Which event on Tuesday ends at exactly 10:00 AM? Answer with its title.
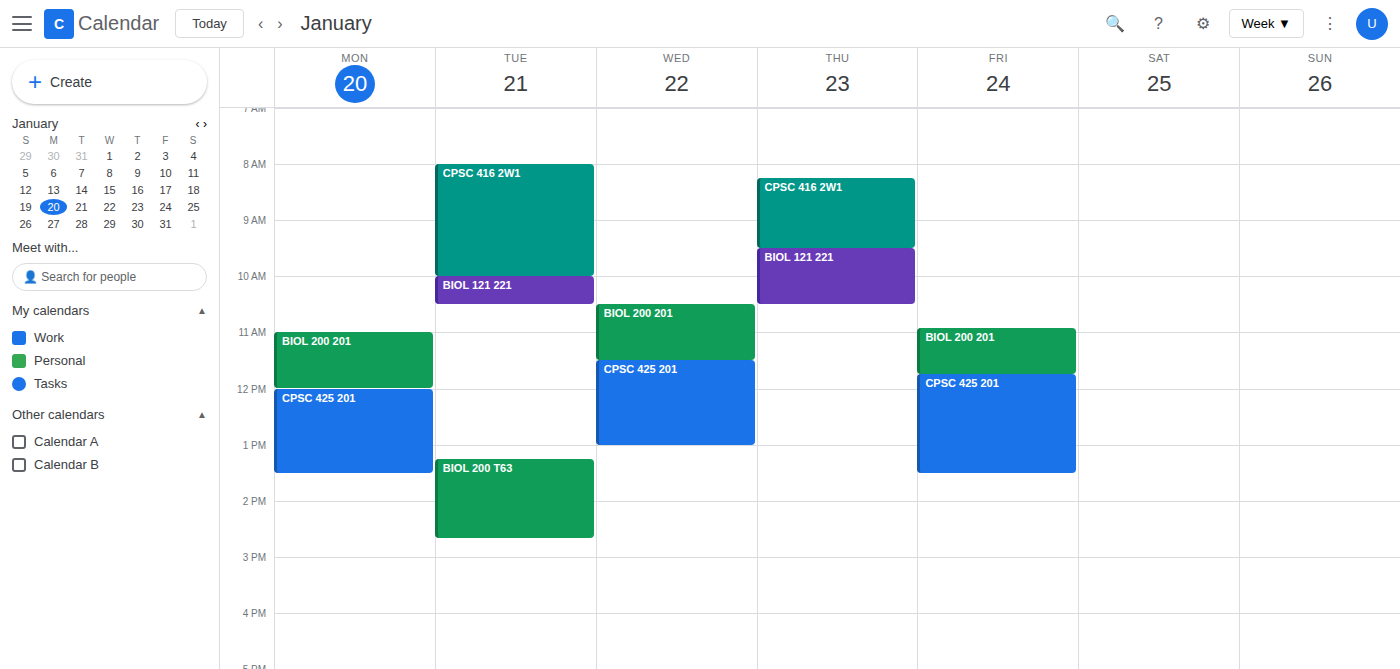
"CPSC 416 2W1"